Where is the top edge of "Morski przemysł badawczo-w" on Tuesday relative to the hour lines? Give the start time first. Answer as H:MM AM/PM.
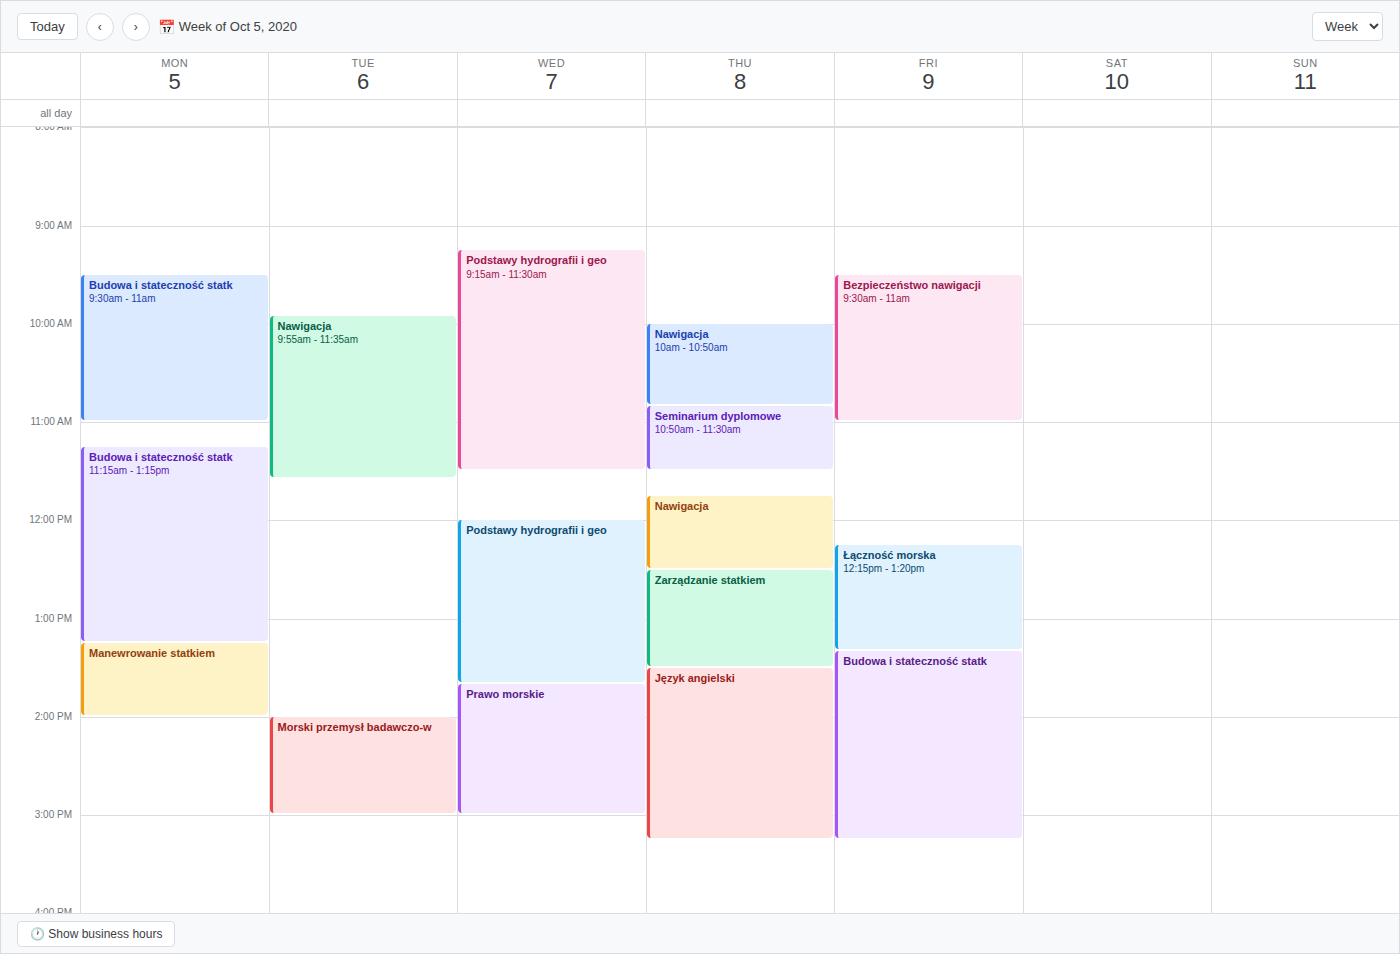
2:00 PM -- exactly on the 2 PM line.